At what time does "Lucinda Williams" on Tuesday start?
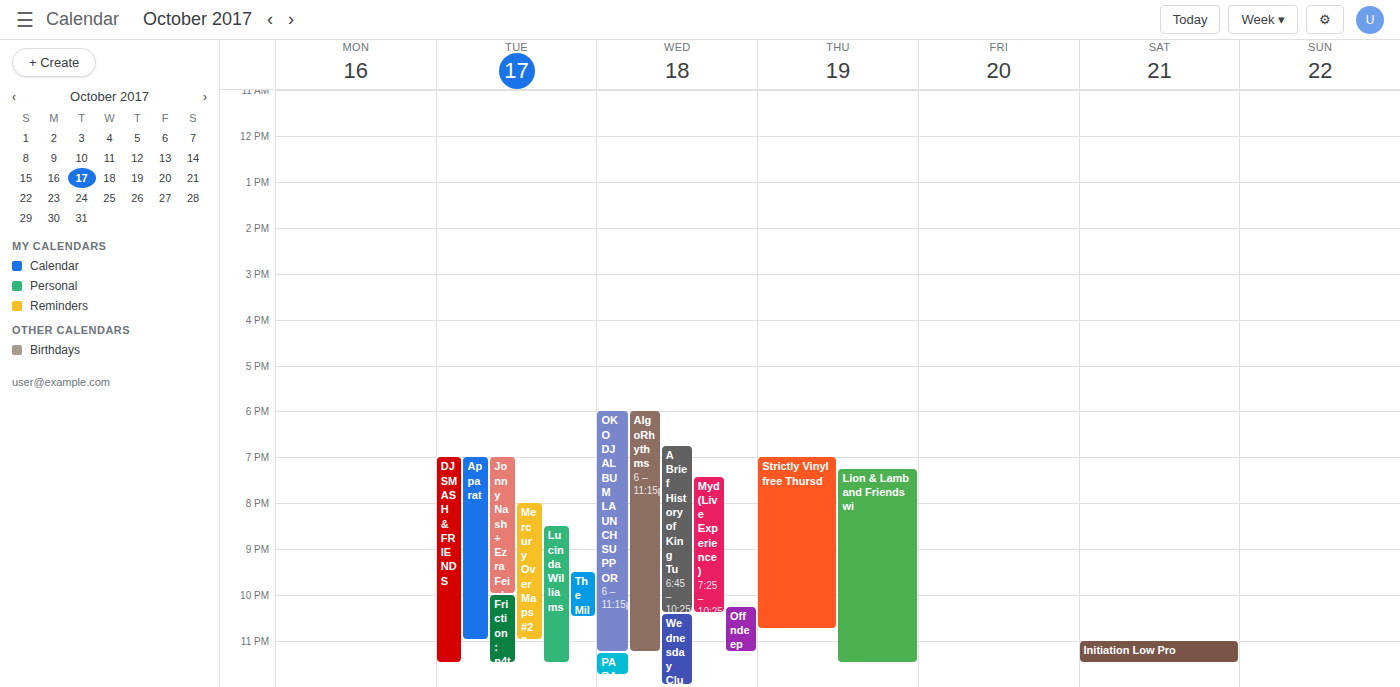
8:30 PM